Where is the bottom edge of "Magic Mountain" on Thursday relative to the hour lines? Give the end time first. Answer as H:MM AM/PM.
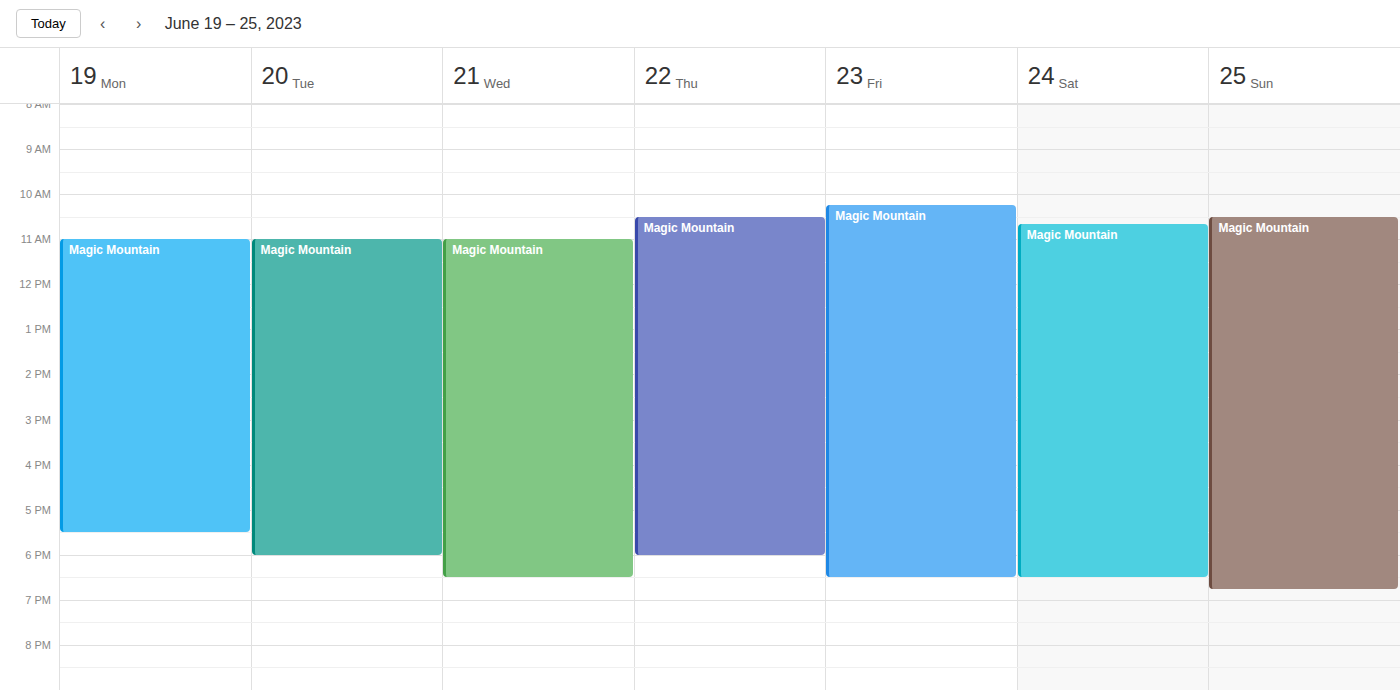
6:00 PM -- exactly on the 6 PM line.